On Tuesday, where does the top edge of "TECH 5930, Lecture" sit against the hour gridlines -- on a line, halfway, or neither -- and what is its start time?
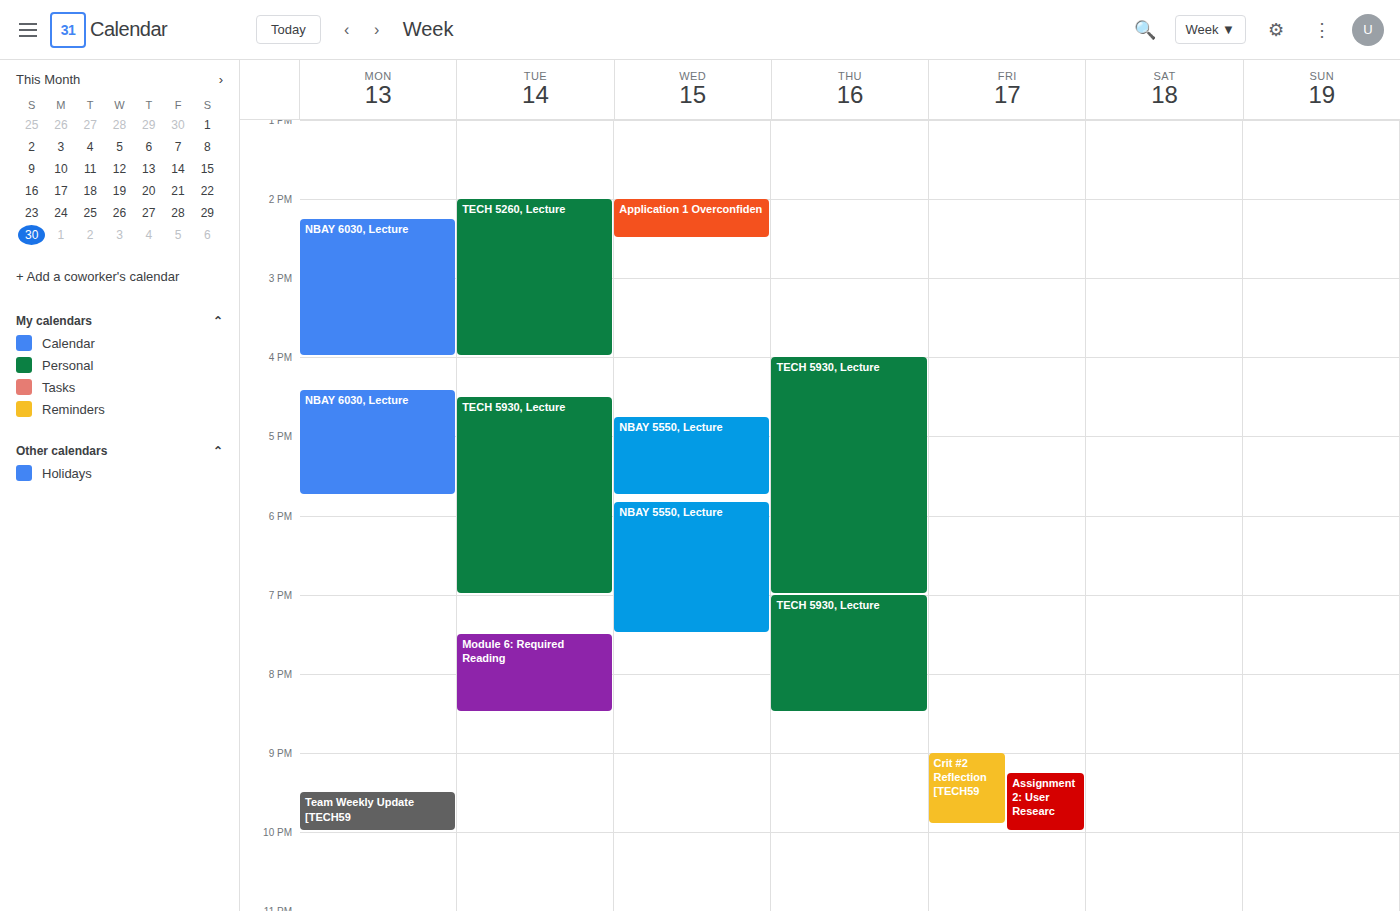
4:30 PM -- halfway between the 4 PM and 5 PM lines.